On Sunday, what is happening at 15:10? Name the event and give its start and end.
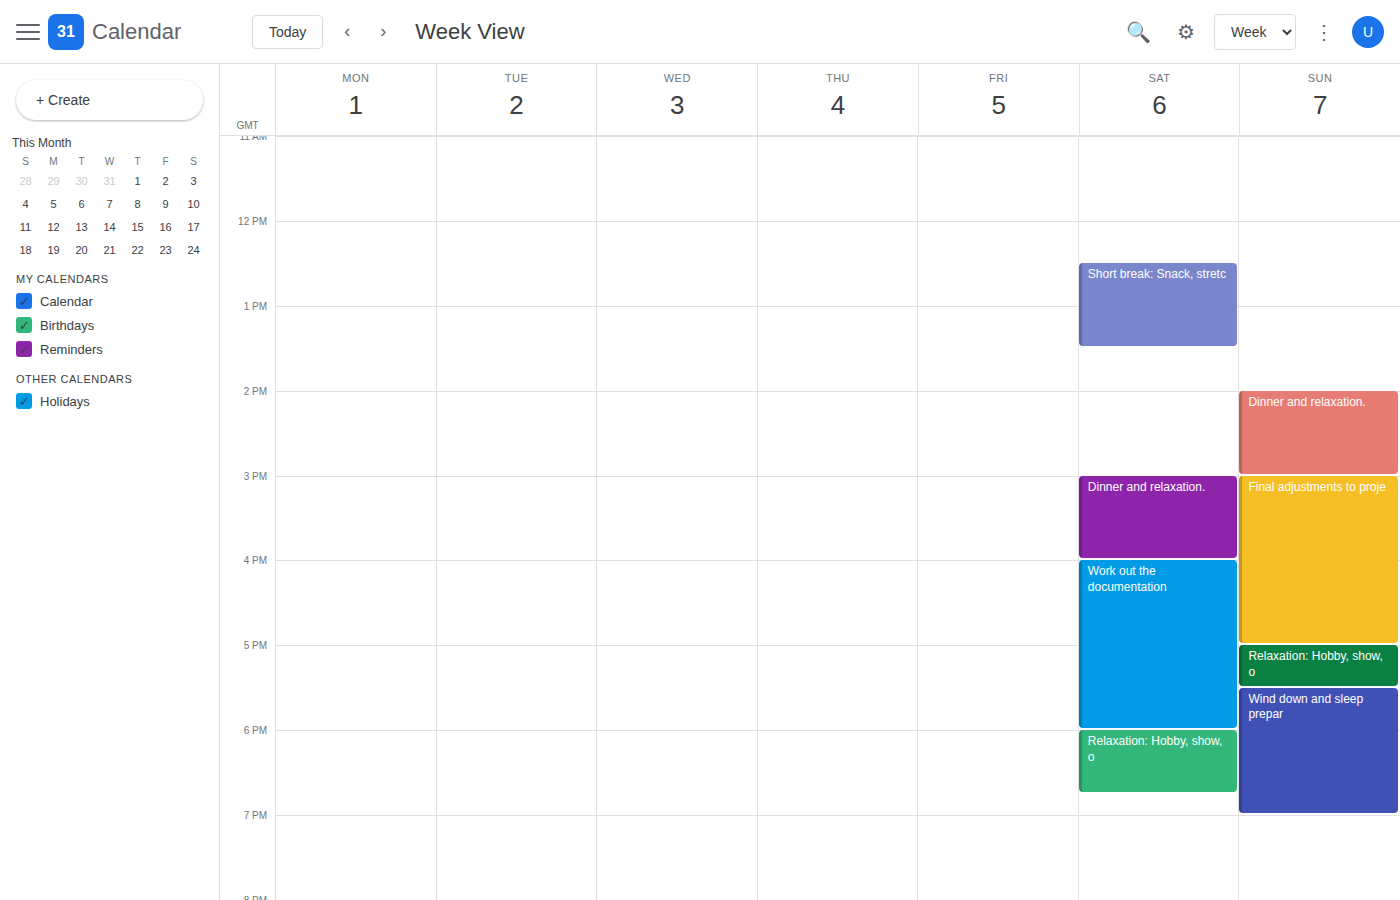
"Final adjustments to proje", 15:00 to 17:00